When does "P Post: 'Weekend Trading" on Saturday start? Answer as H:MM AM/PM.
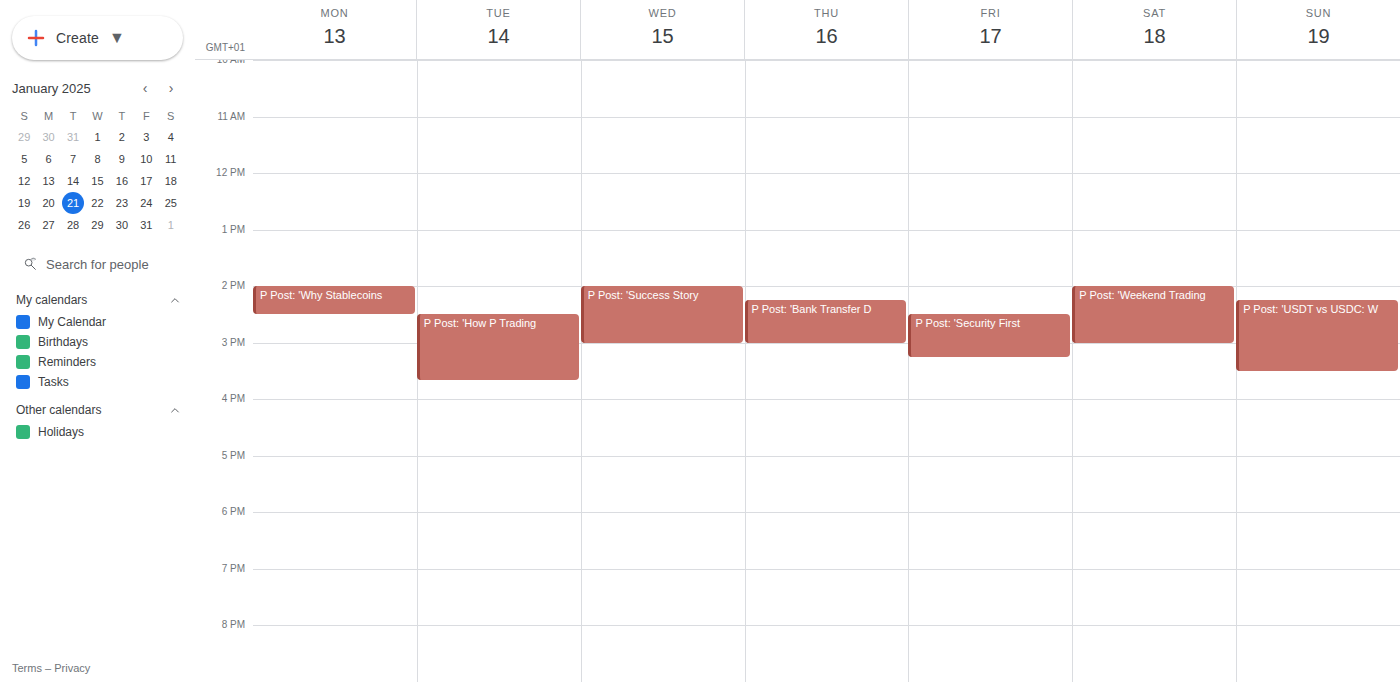
2:00 PM